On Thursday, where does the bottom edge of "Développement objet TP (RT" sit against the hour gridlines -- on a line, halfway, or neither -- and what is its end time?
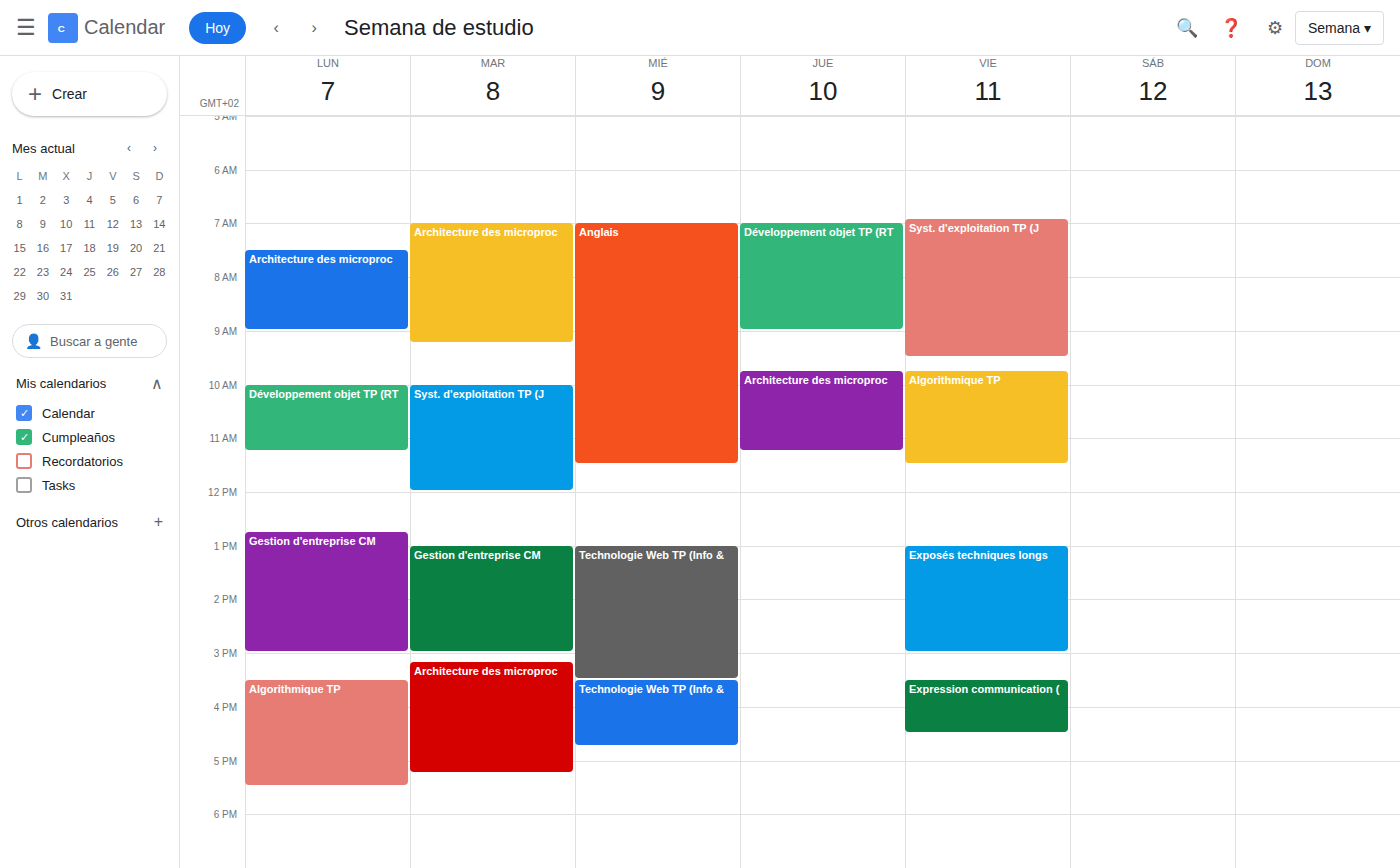
9:00 AM -- exactly on the 9 AM line.